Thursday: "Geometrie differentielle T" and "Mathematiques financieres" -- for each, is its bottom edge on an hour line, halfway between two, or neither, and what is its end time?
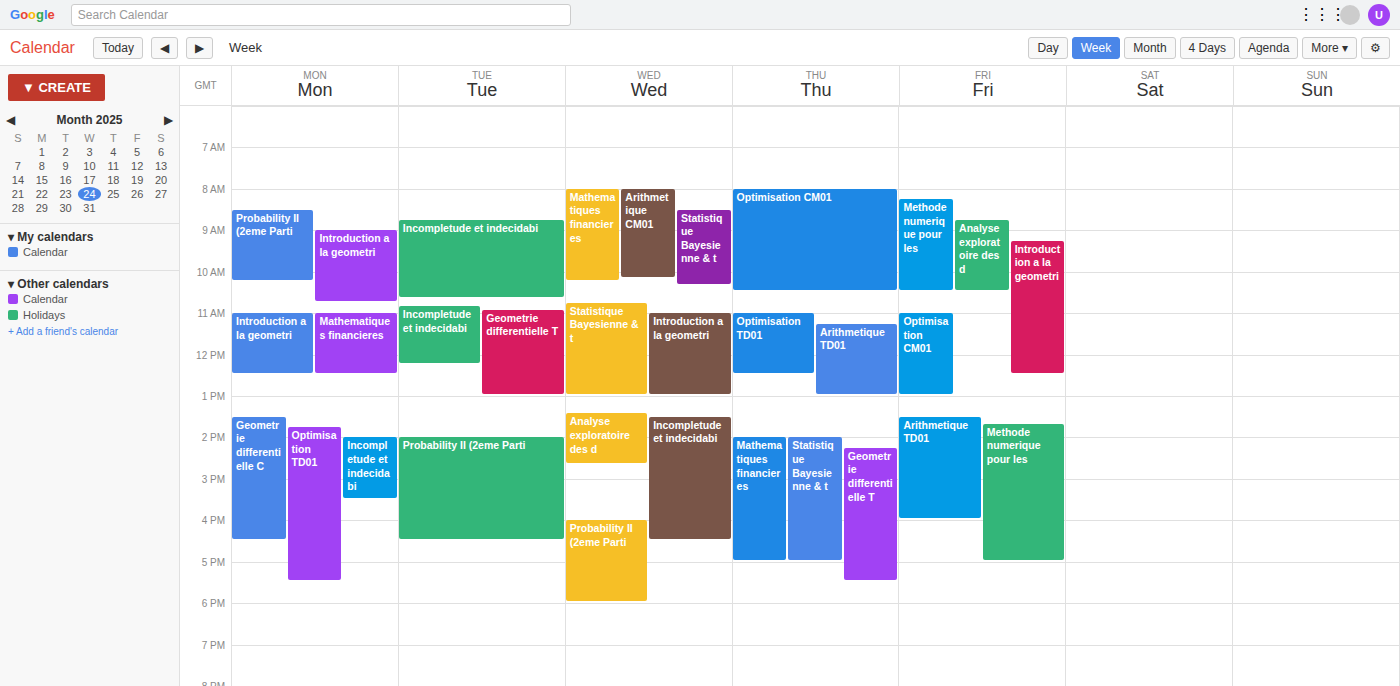
"Geometrie differentielle T": 5:30 PM, halfway between the 5 PM and 6 PM lines. "Mathematiques financieres": 5:00 PM, exactly on the 5 PM line.